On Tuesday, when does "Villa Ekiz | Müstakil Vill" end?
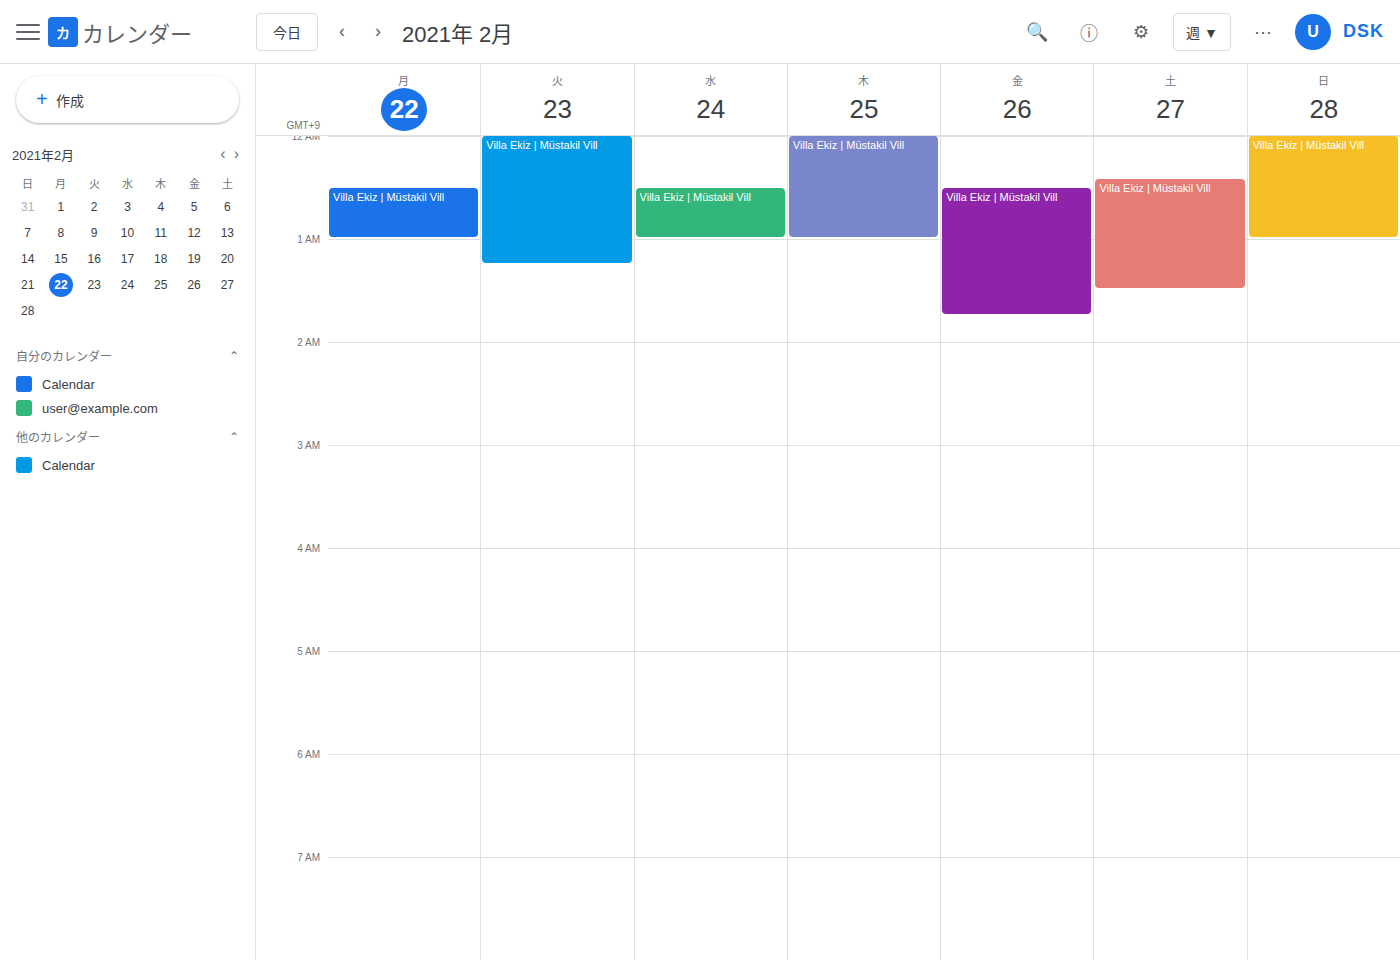
1:15 AM